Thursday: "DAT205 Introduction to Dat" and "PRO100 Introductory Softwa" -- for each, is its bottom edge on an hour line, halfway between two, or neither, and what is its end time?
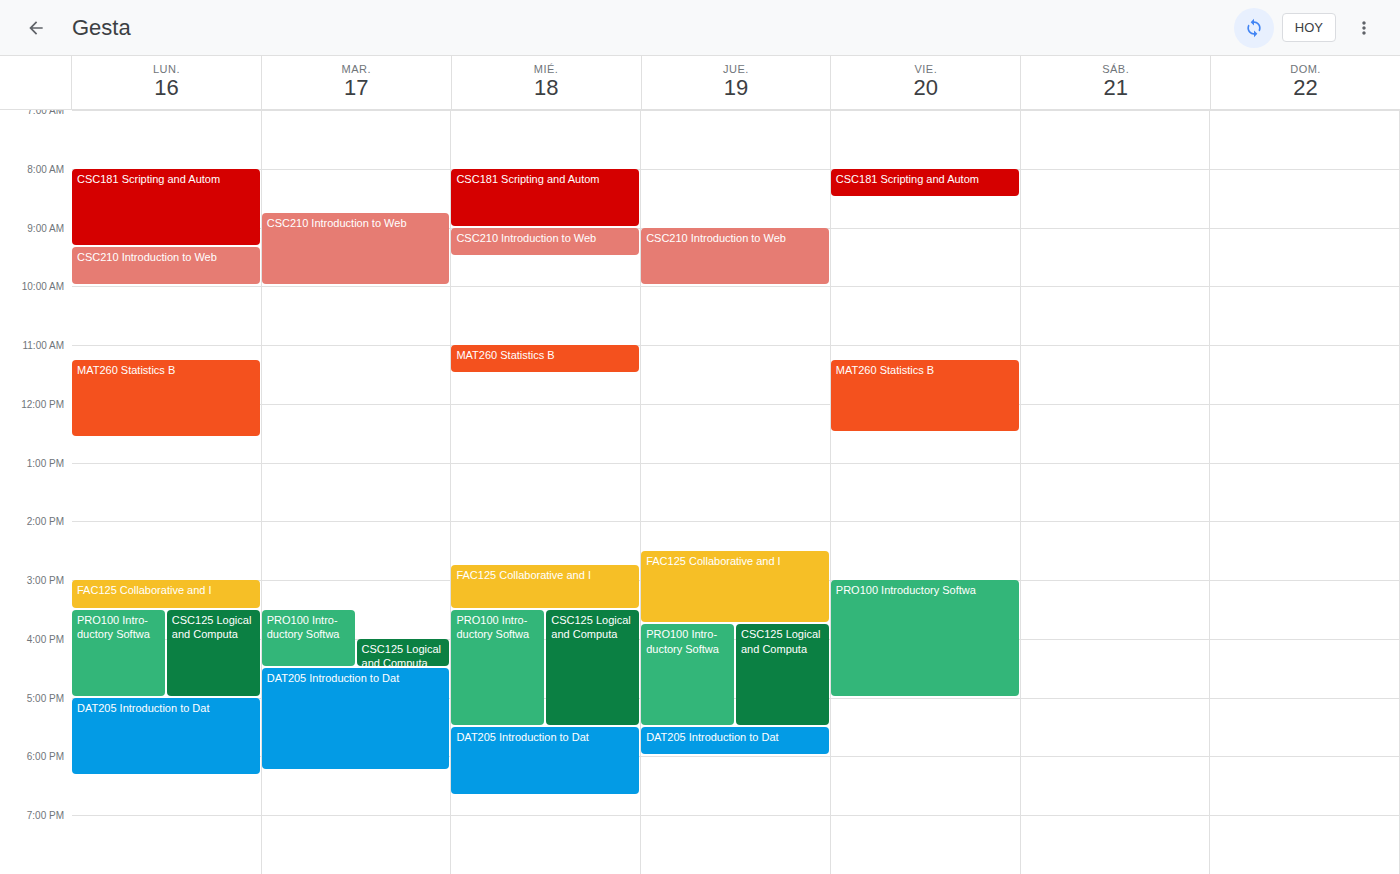
"DAT205 Introduction to Dat": 6:00 PM, exactly on the 6 PM line. "PRO100 Introductory Softwa": 5:30 PM, halfway between the 5 PM and 6 PM lines.